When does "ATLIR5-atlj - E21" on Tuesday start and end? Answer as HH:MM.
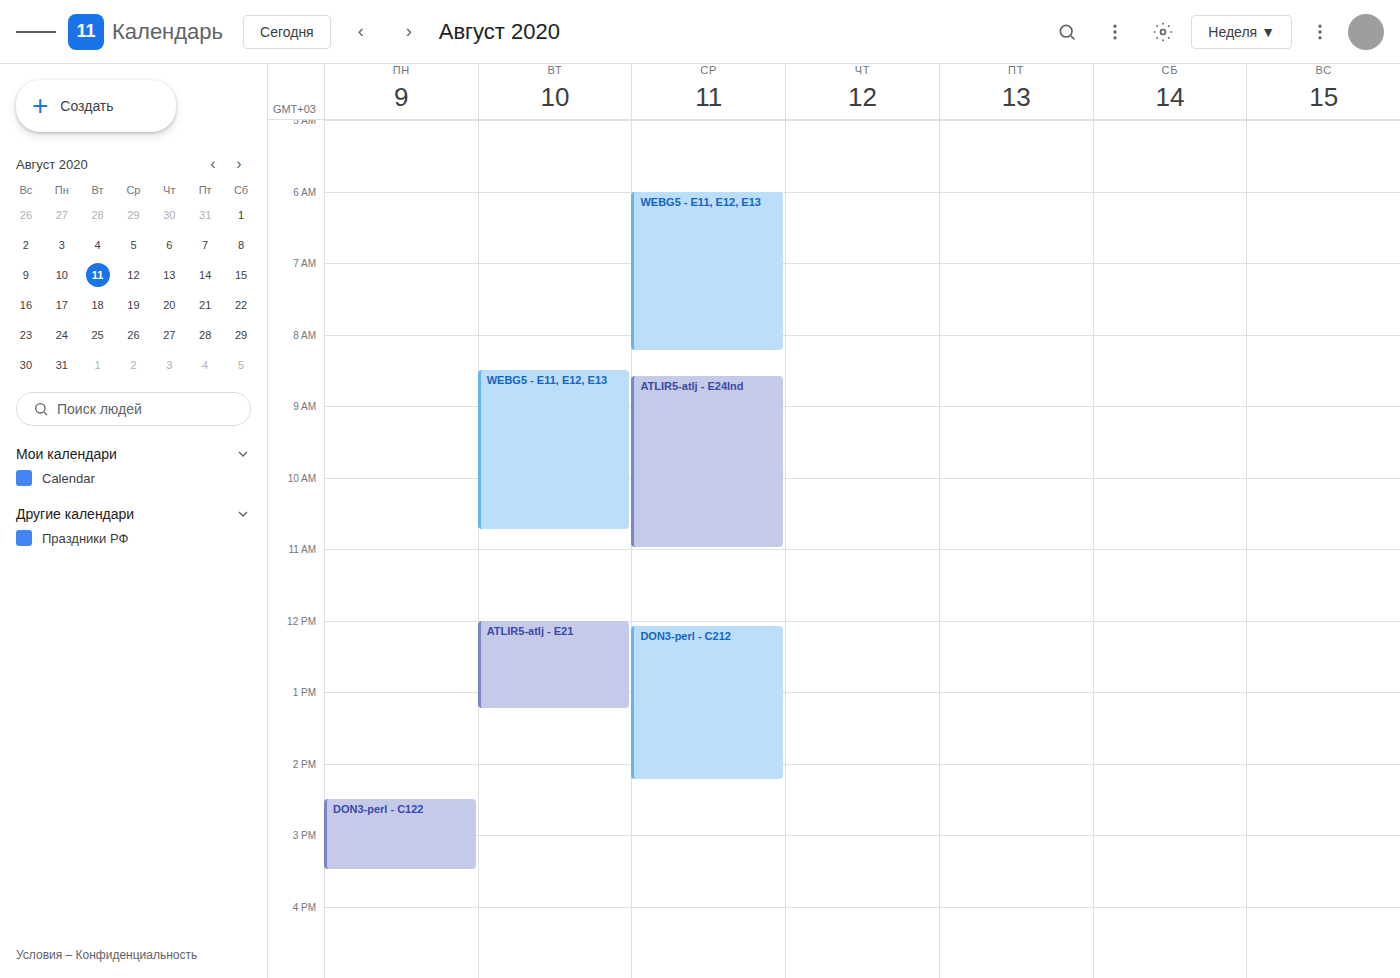
12:00 to 13:15